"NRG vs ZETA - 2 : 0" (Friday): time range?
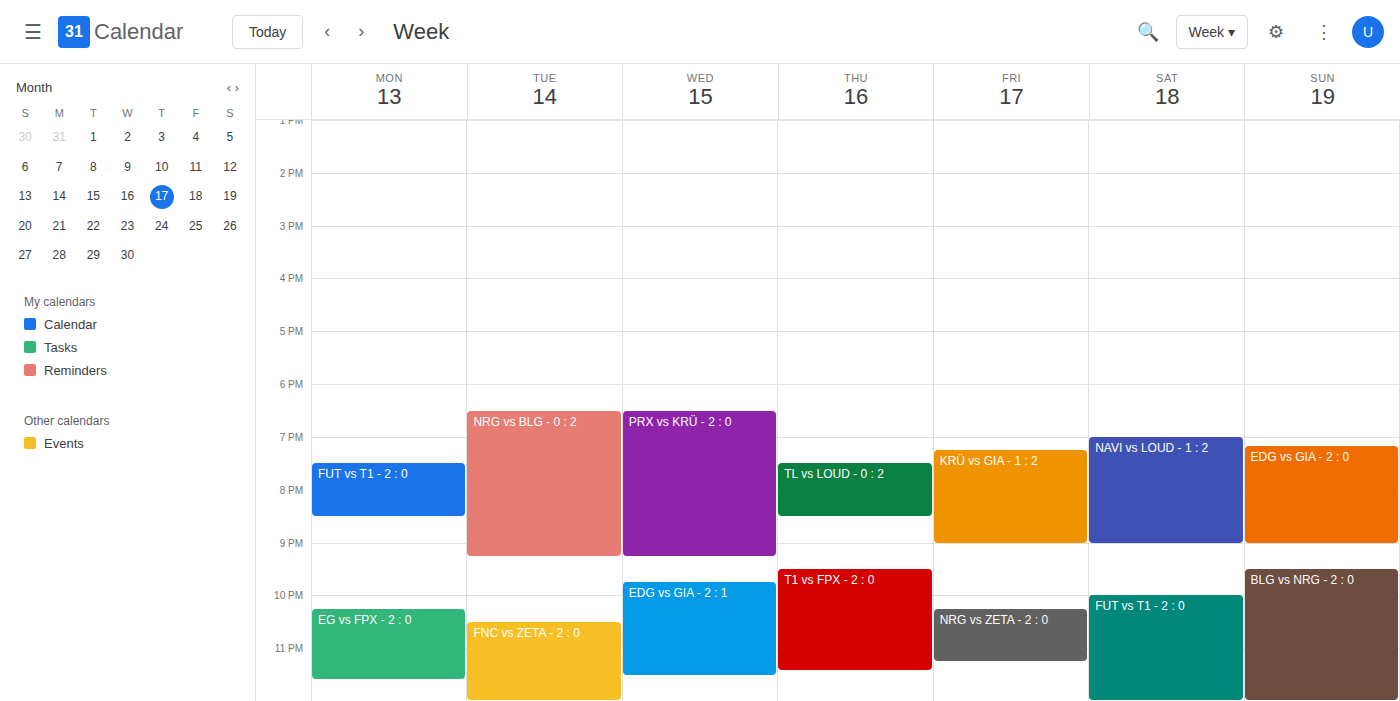
10:15 PM to 11:15 PM